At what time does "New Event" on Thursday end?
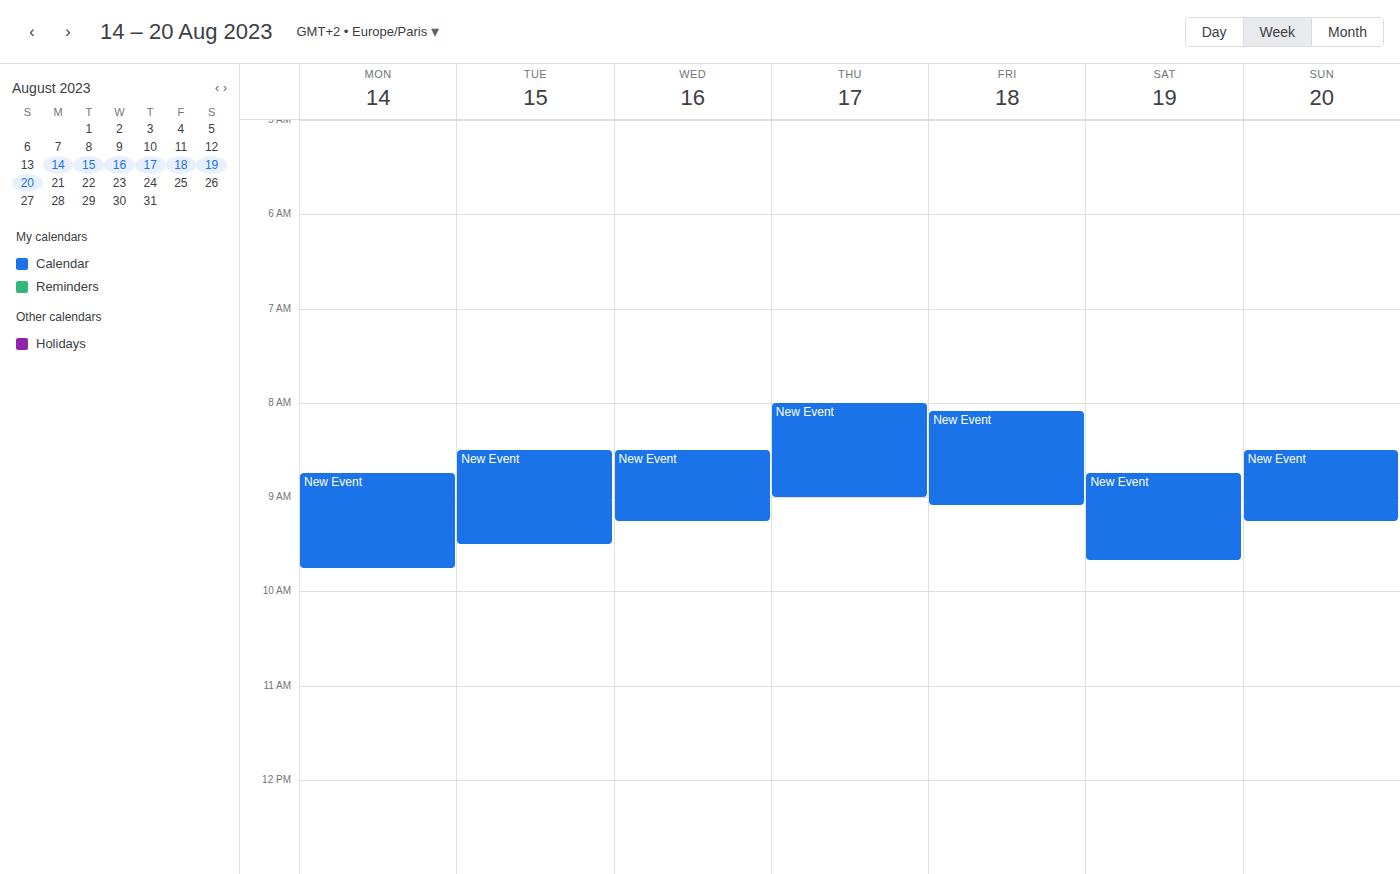
9:00 AM